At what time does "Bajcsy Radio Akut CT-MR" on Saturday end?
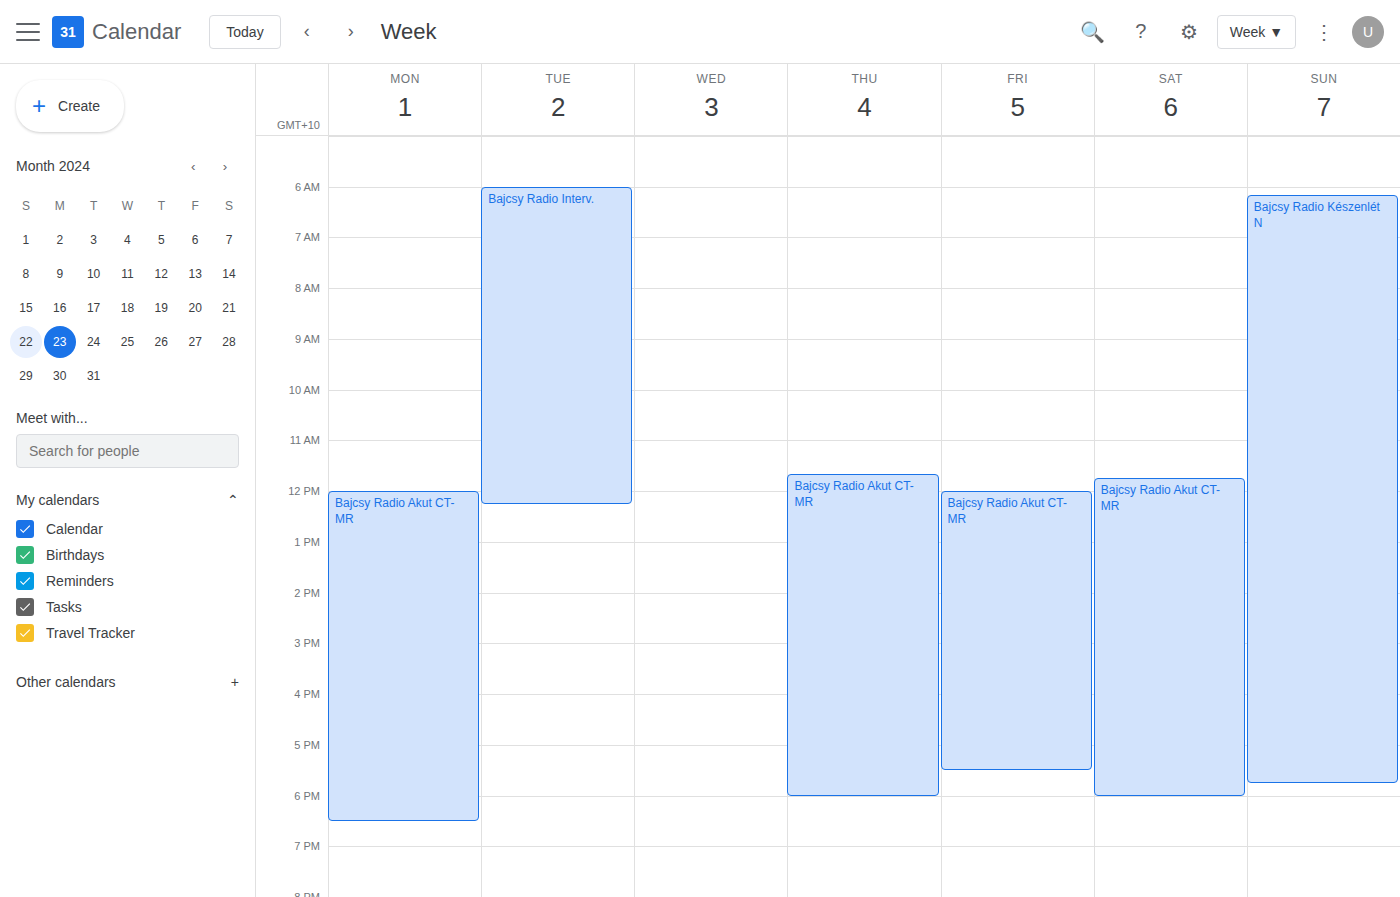
6:00 PM